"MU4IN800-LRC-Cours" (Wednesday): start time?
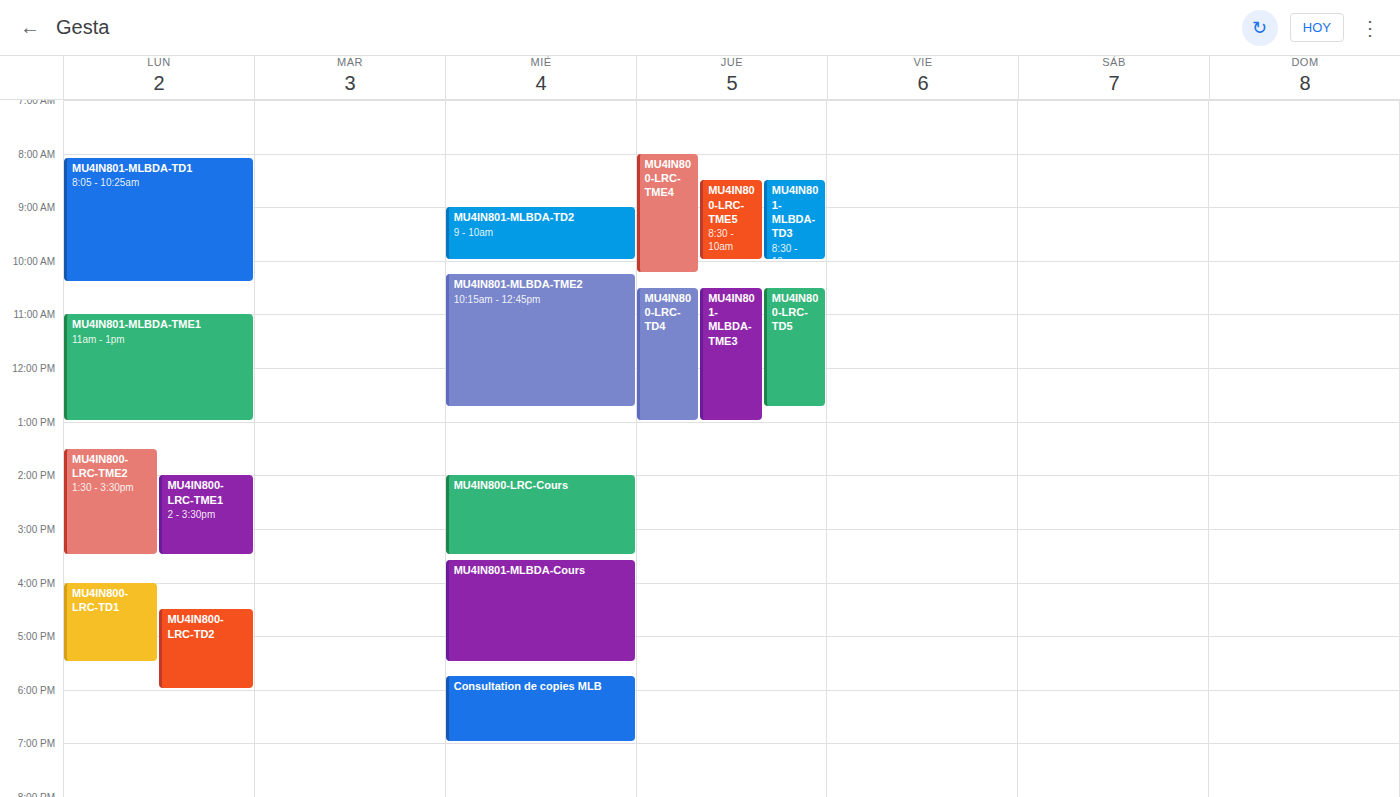
2:00 PM